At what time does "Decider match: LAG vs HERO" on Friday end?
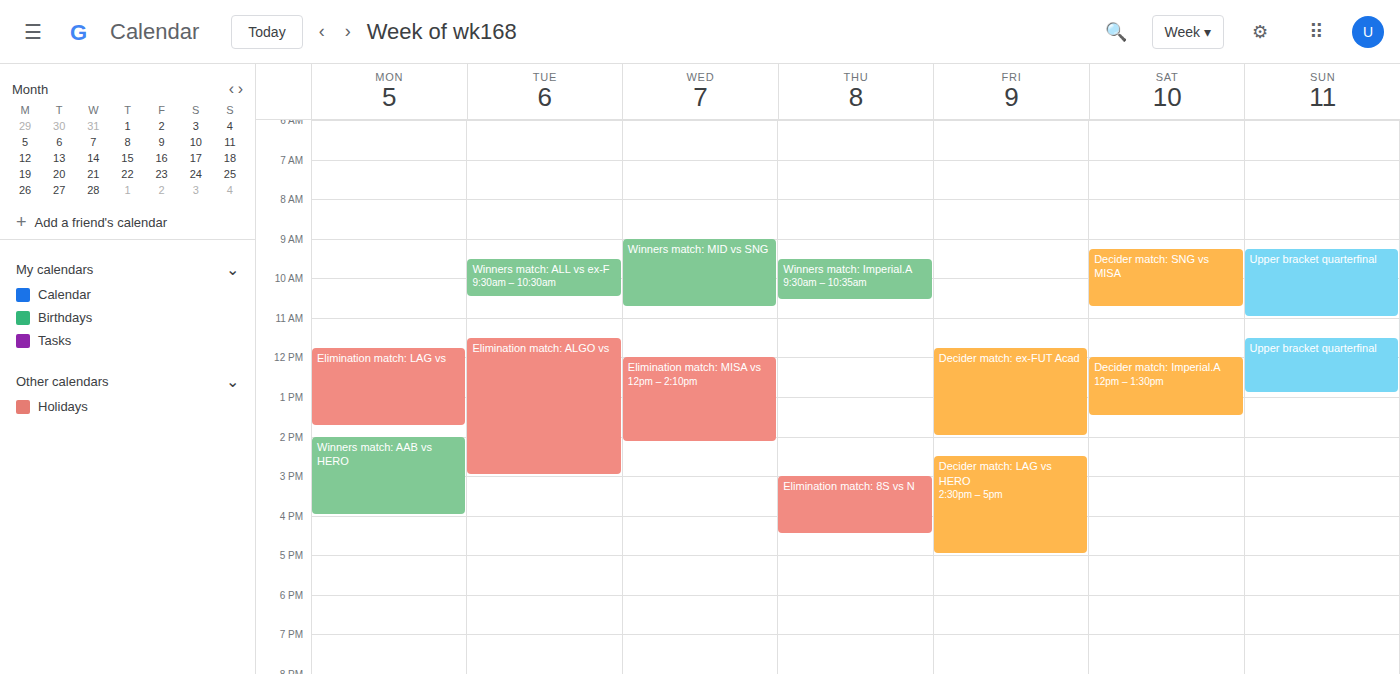
5:00 PM